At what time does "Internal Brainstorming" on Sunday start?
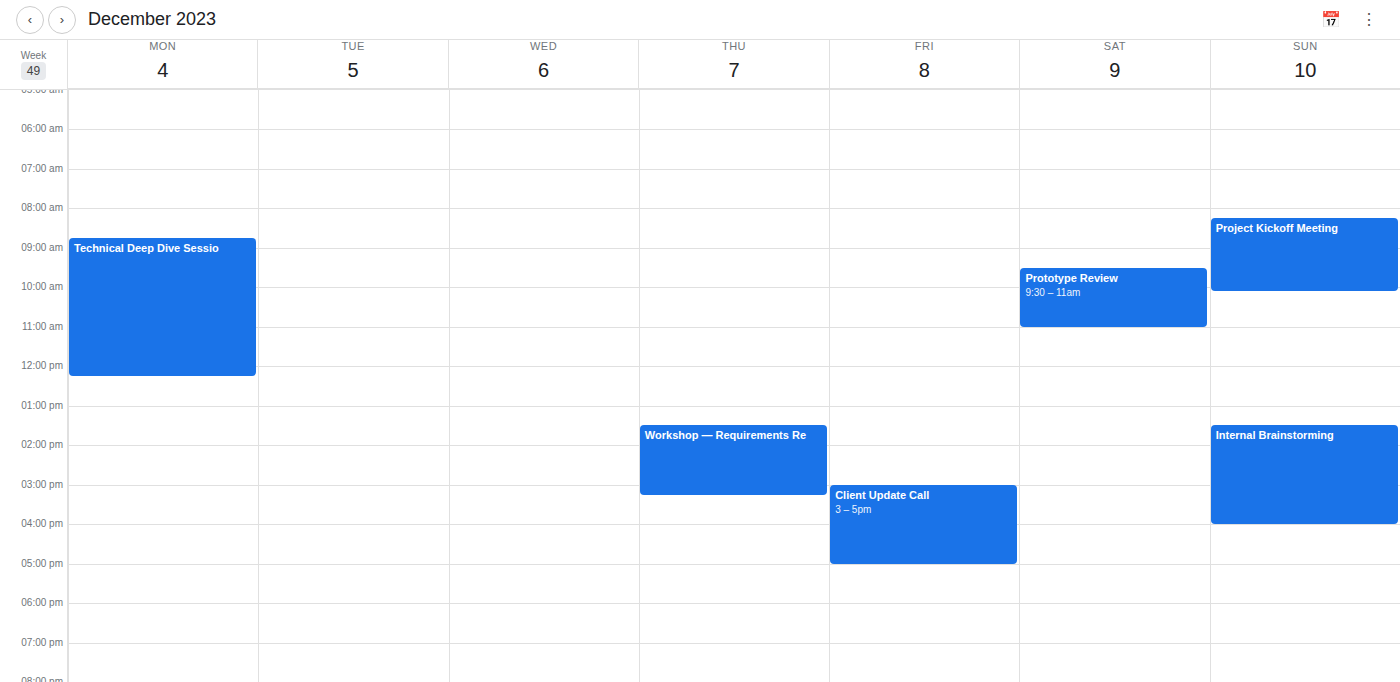
13:30